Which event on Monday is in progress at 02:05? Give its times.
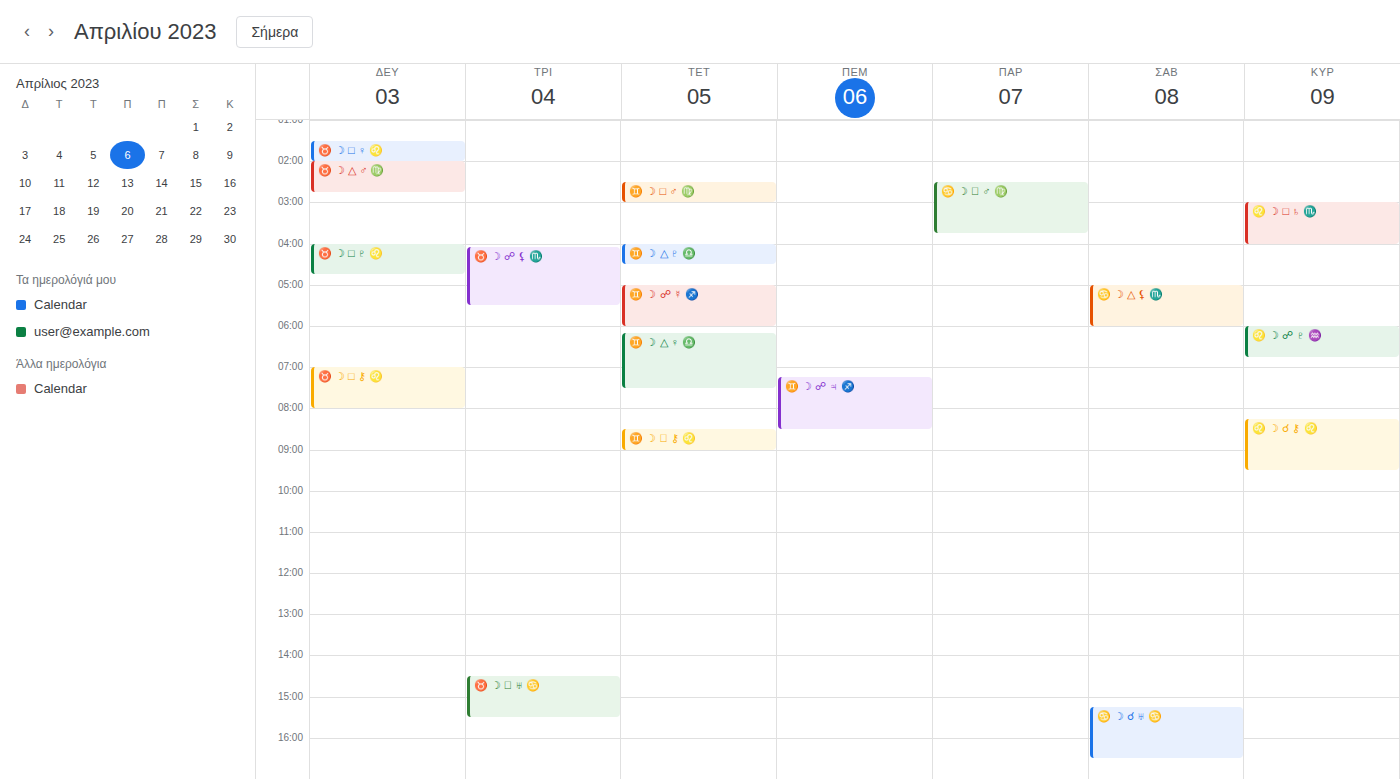
"♉️ ☽ △ ♂ ♍️", 02:00 to 02:45